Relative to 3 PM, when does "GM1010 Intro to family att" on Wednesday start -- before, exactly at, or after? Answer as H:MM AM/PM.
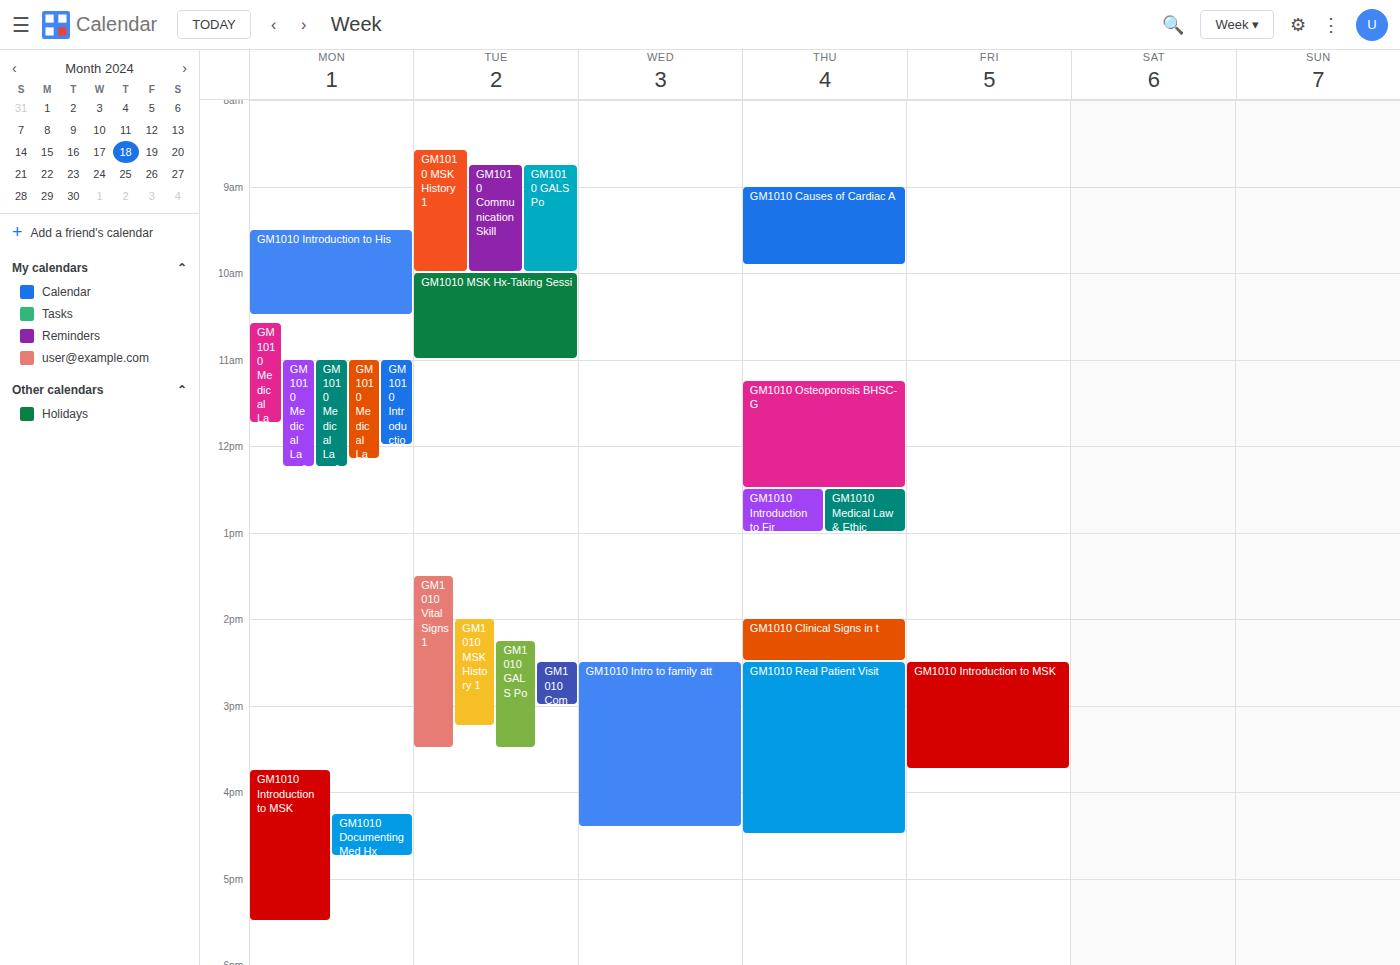
2:30 PM -- before 3 PM, 30 minutes above the 3 PM line.